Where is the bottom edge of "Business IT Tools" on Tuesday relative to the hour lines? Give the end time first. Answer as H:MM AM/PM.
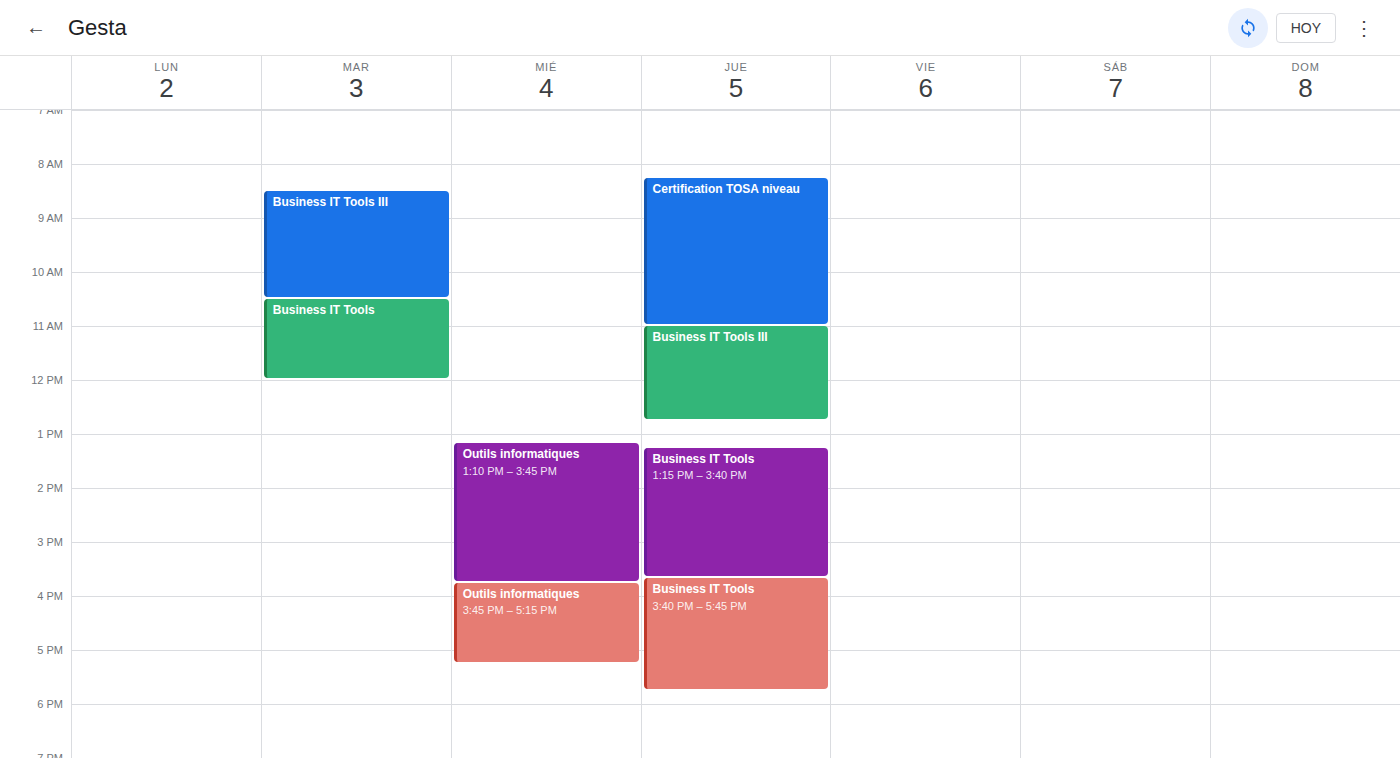
12:00 PM -- exactly on the 12 PM line.